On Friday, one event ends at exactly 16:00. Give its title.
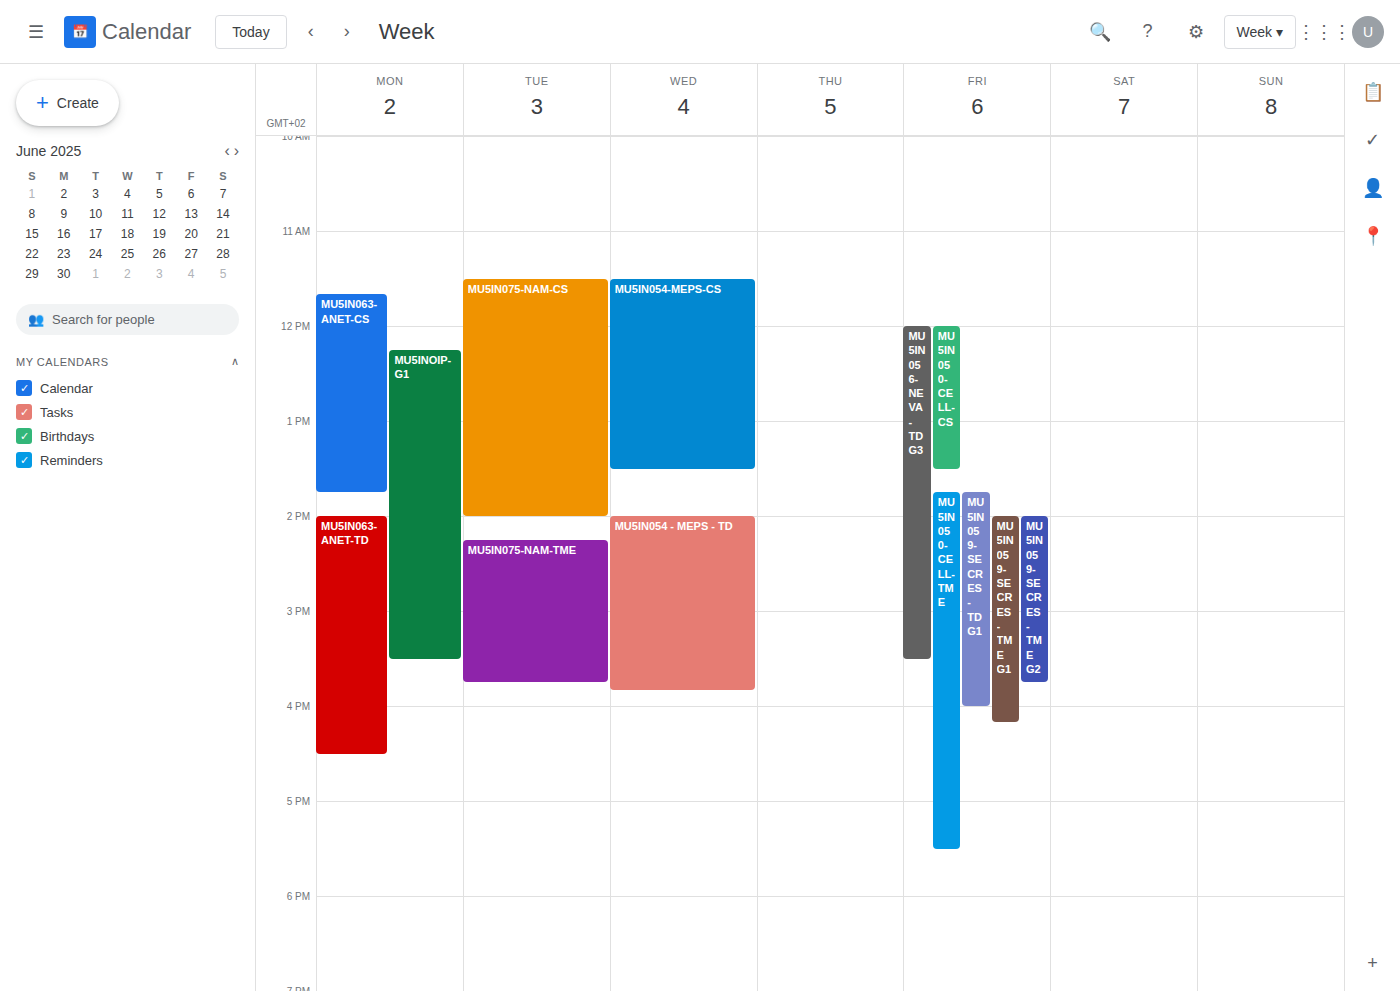
"MU5IN059-SECRES-TD G1"